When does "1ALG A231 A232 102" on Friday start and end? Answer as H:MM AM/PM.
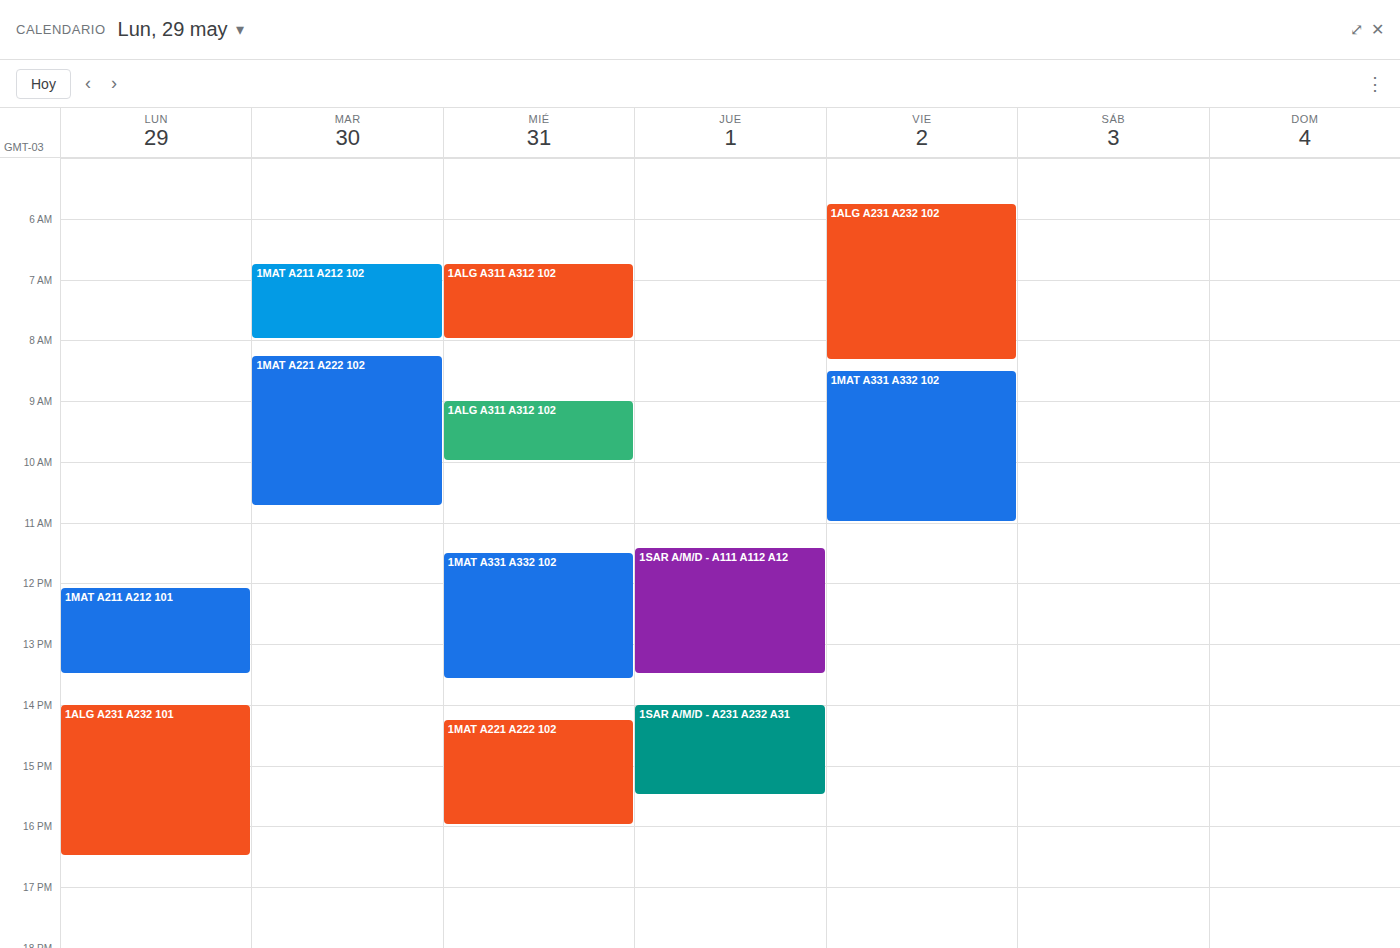
5:45 AM to 8:20 AM